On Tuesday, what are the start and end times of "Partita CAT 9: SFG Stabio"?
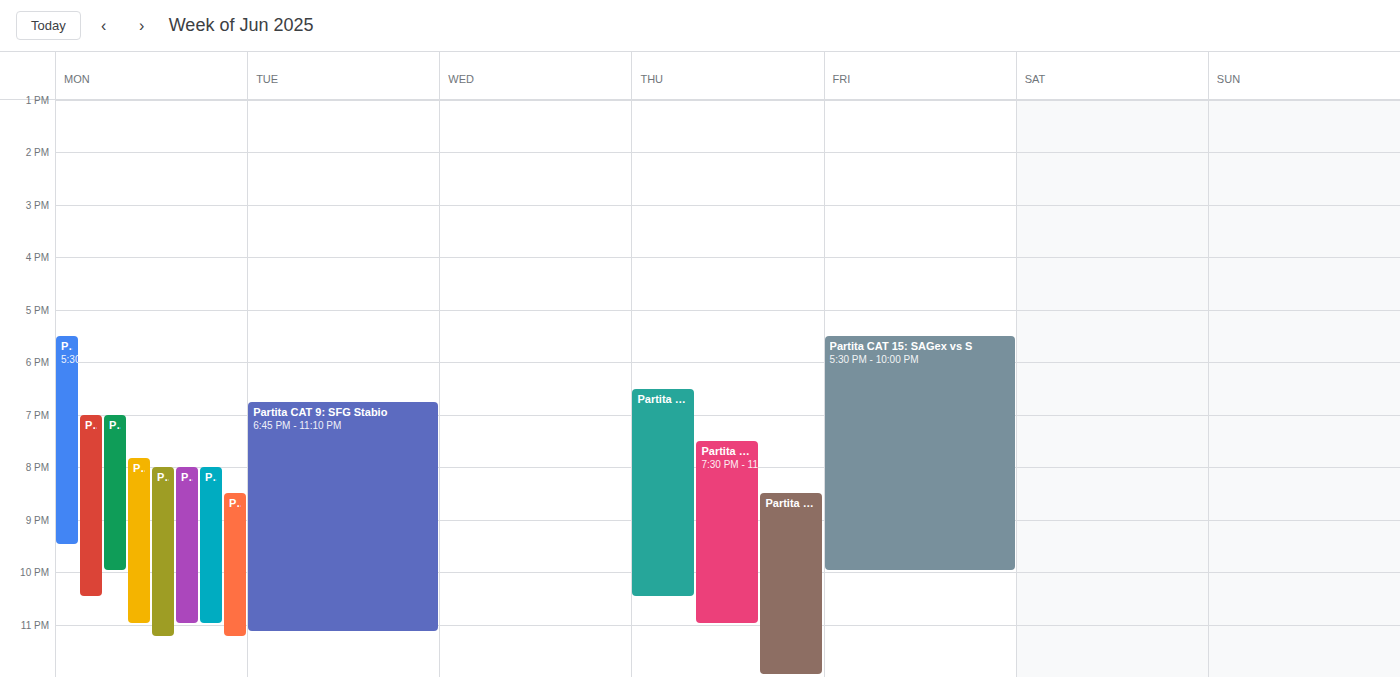
6:45 PM to 11:10 PM